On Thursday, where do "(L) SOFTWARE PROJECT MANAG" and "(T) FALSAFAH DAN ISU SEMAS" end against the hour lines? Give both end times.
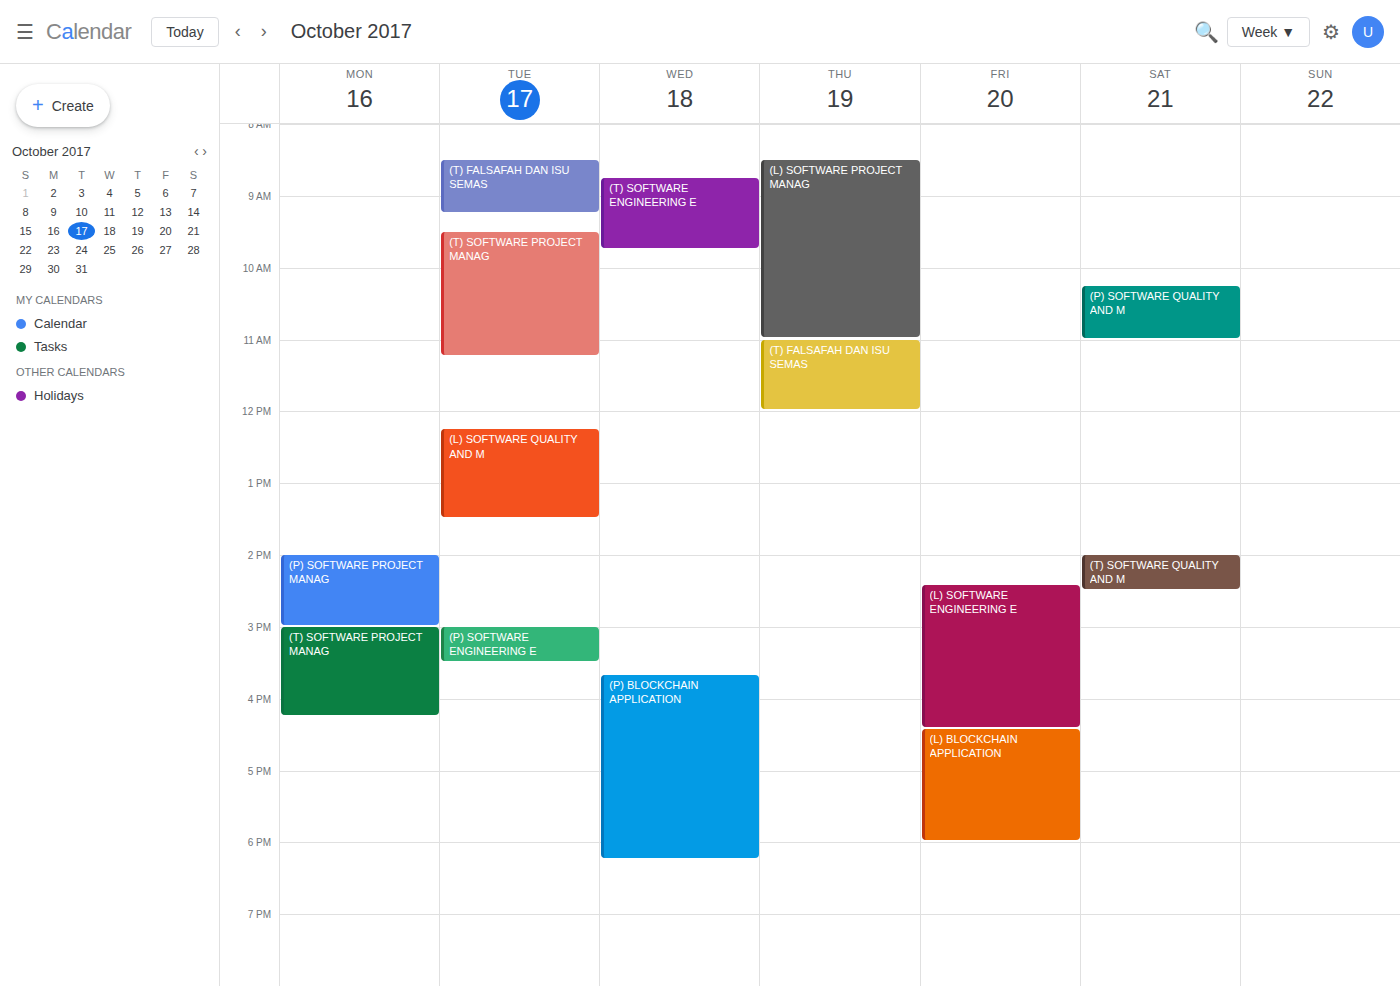
"(L) SOFTWARE PROJECT MANAG": 11:00 AM, exactly on the 11 AM line. "(T) FALSAFAH DAN ISU SEMAS": 12:00 PM, exactly on the 12 PM line.